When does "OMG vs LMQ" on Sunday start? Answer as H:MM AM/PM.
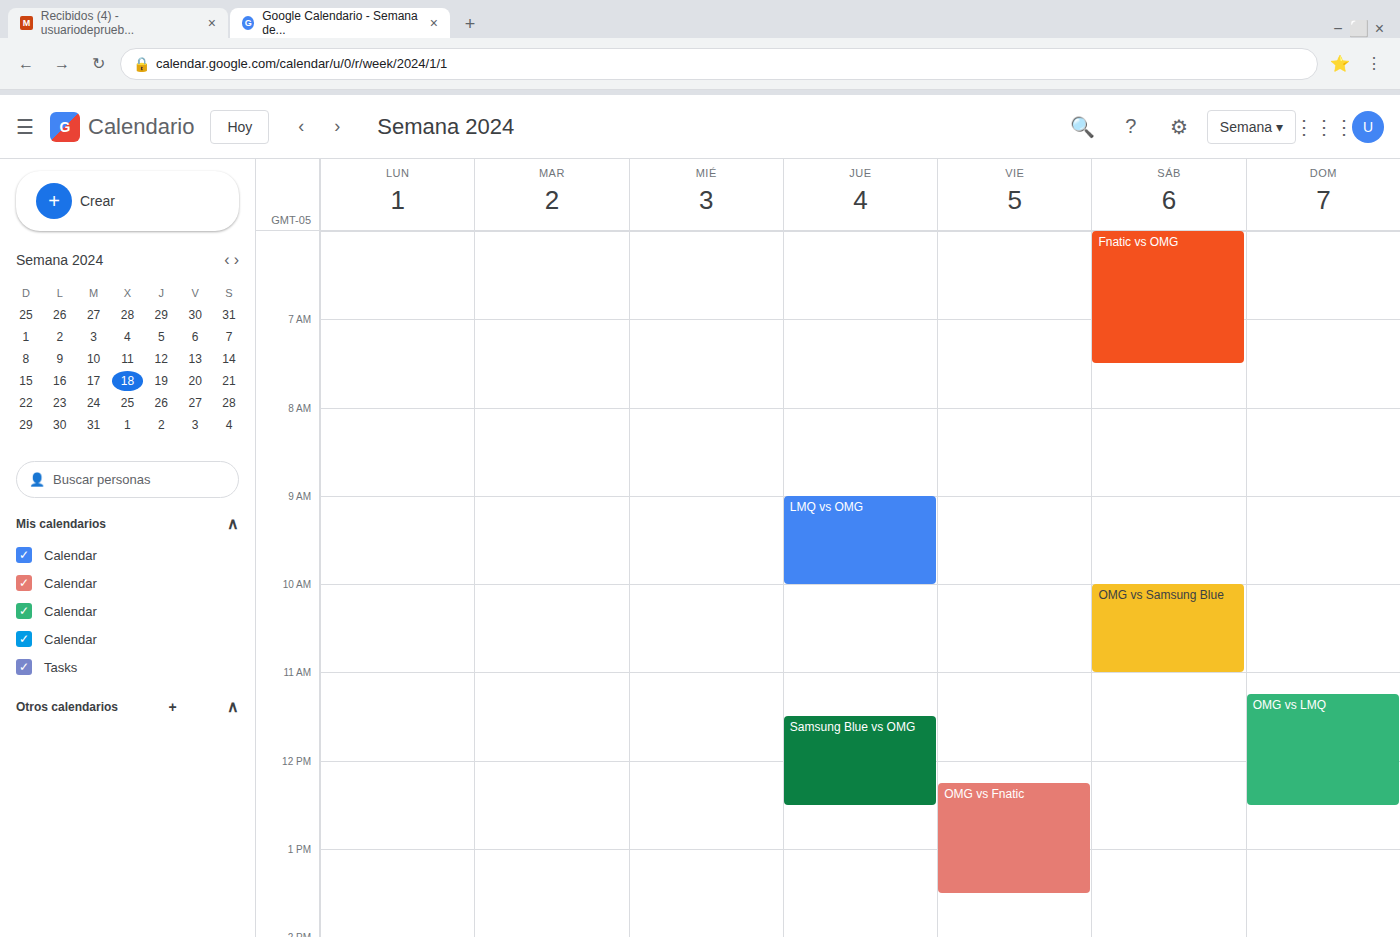
11:15 AM